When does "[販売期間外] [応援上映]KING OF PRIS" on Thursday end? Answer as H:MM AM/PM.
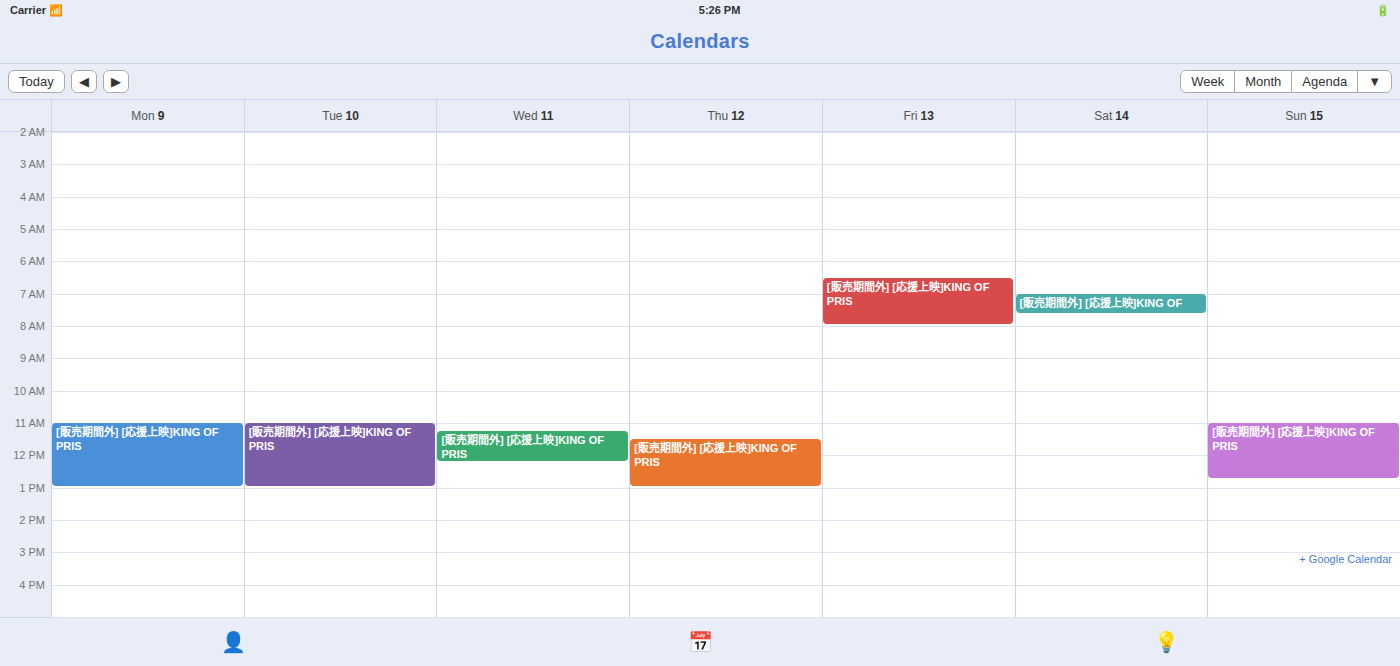
1:00 PM